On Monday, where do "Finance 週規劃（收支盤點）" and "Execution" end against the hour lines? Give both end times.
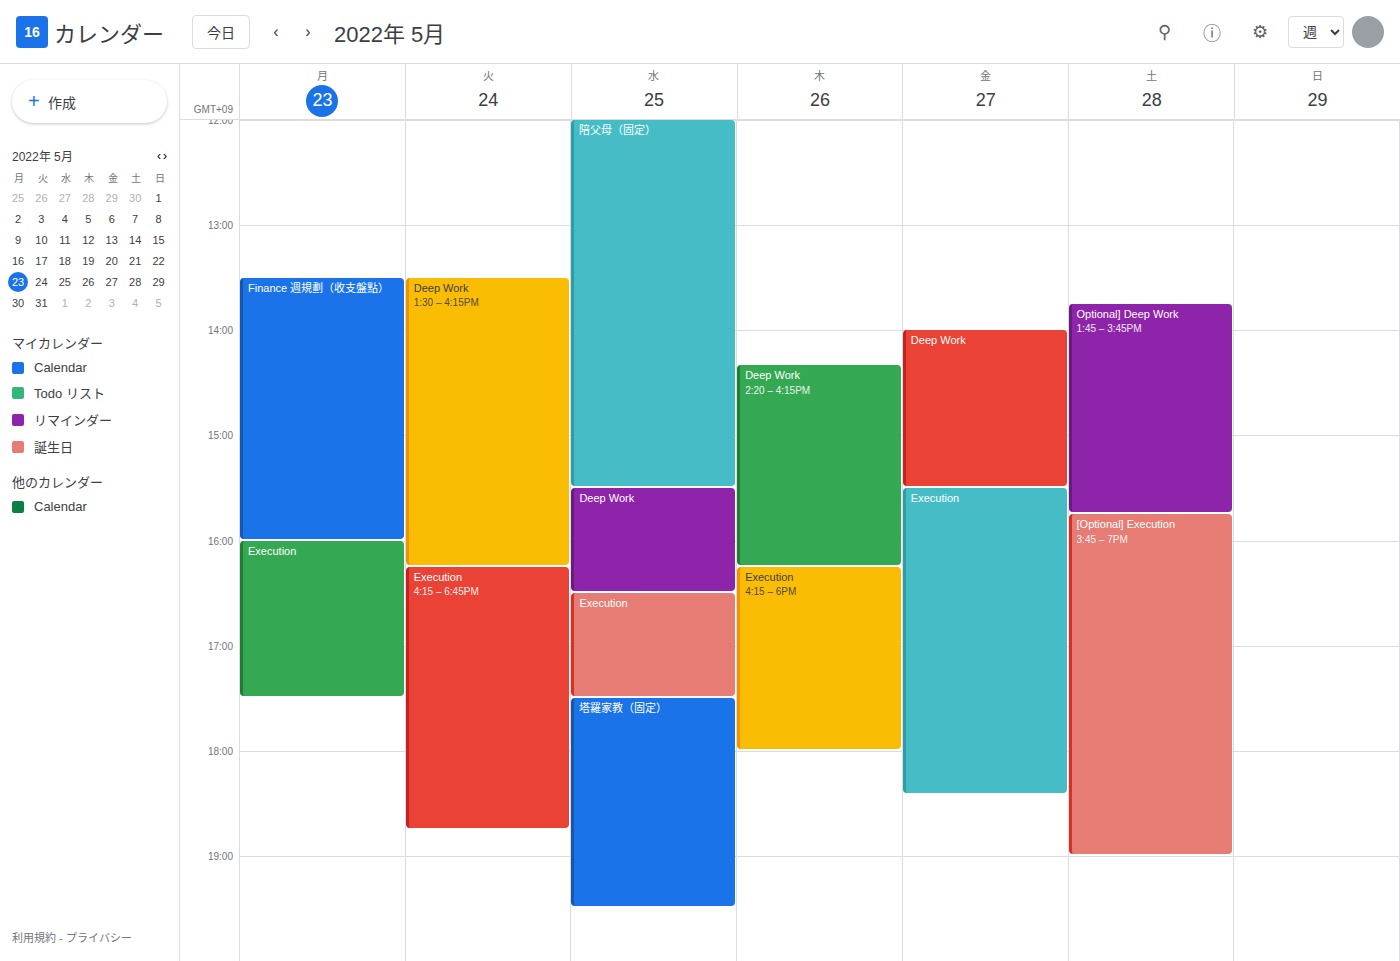
"Finance 週規劃（收支盤點）": 4:00 PM, exactly on the 4 PM line. "Execution": 5:30 PM, halfway between the 5 PM and 6 PM lines.